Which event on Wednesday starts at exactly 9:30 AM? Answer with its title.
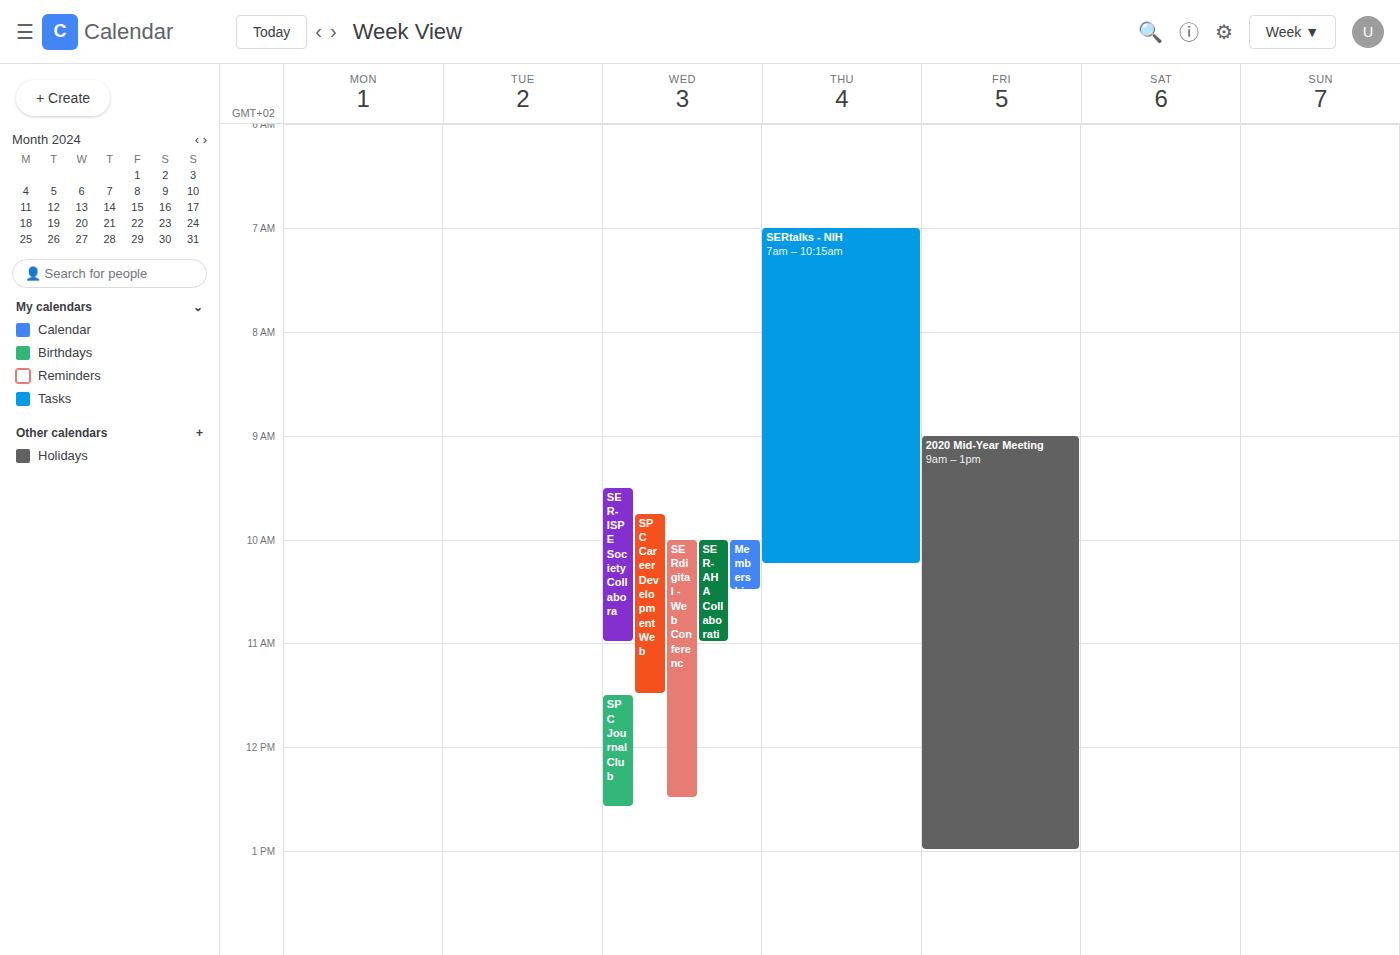
"SER-ISPE Society Collabora"